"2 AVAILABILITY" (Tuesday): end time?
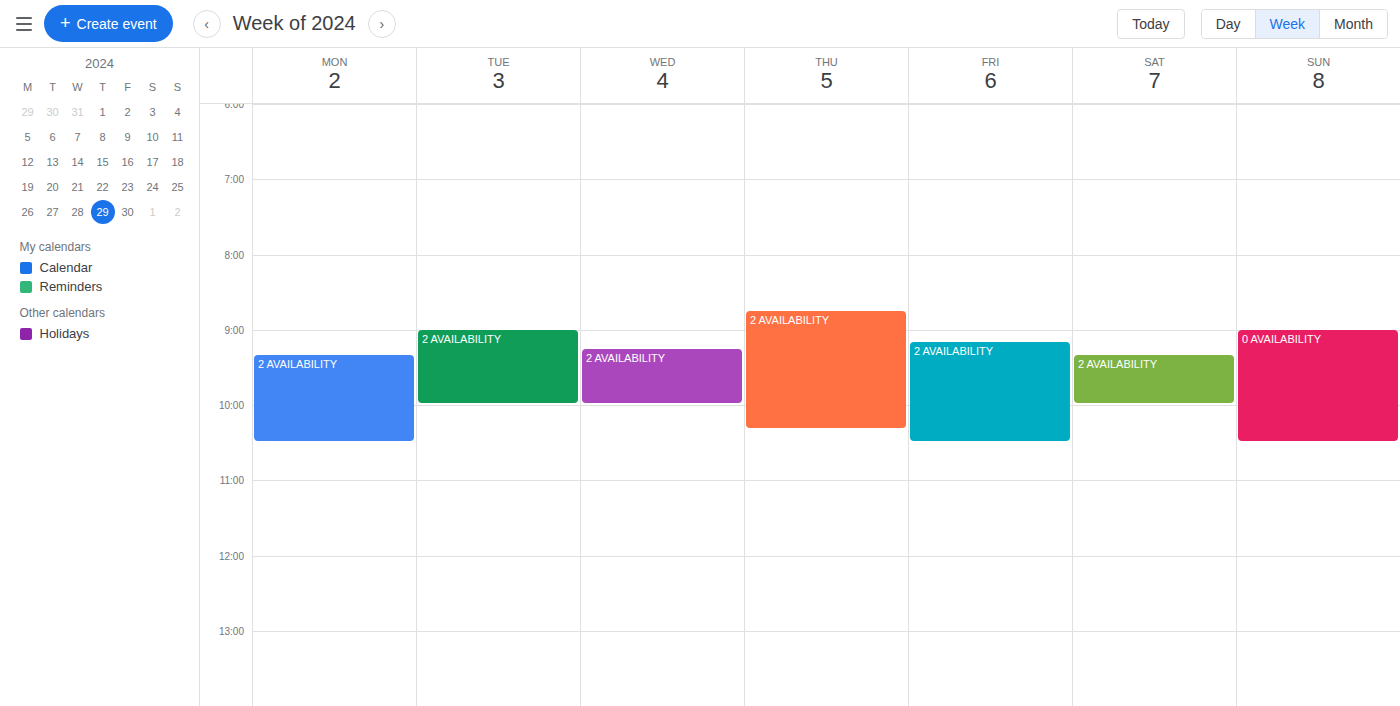
10:00 AM